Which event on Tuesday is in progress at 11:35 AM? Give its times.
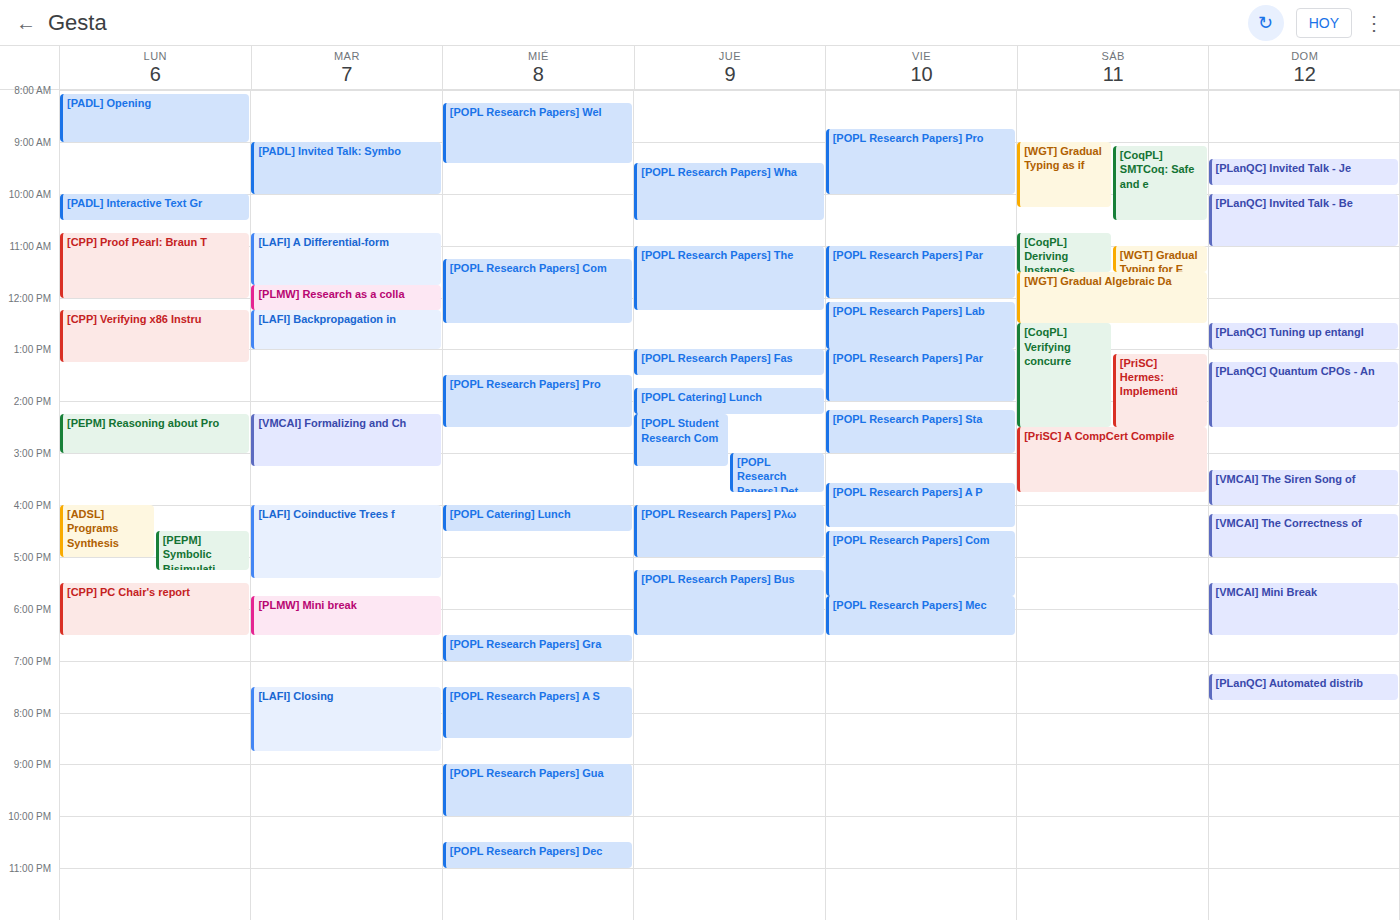
"[LAFI] A Differential-form", 10:45 AM to 11:45 AM